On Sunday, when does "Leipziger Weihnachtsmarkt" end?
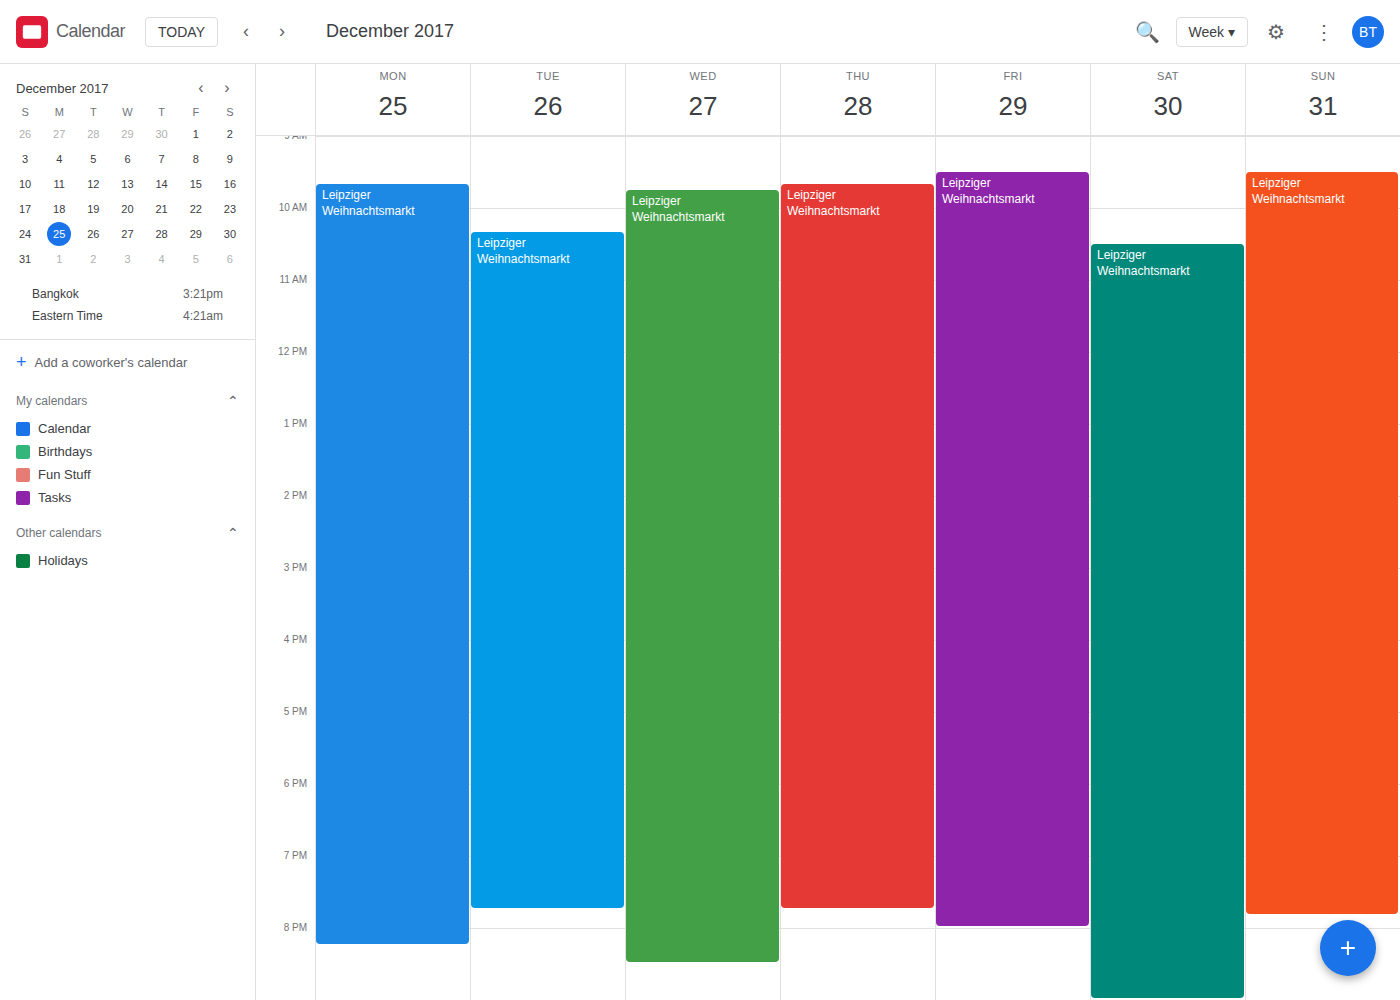
7:50 PM